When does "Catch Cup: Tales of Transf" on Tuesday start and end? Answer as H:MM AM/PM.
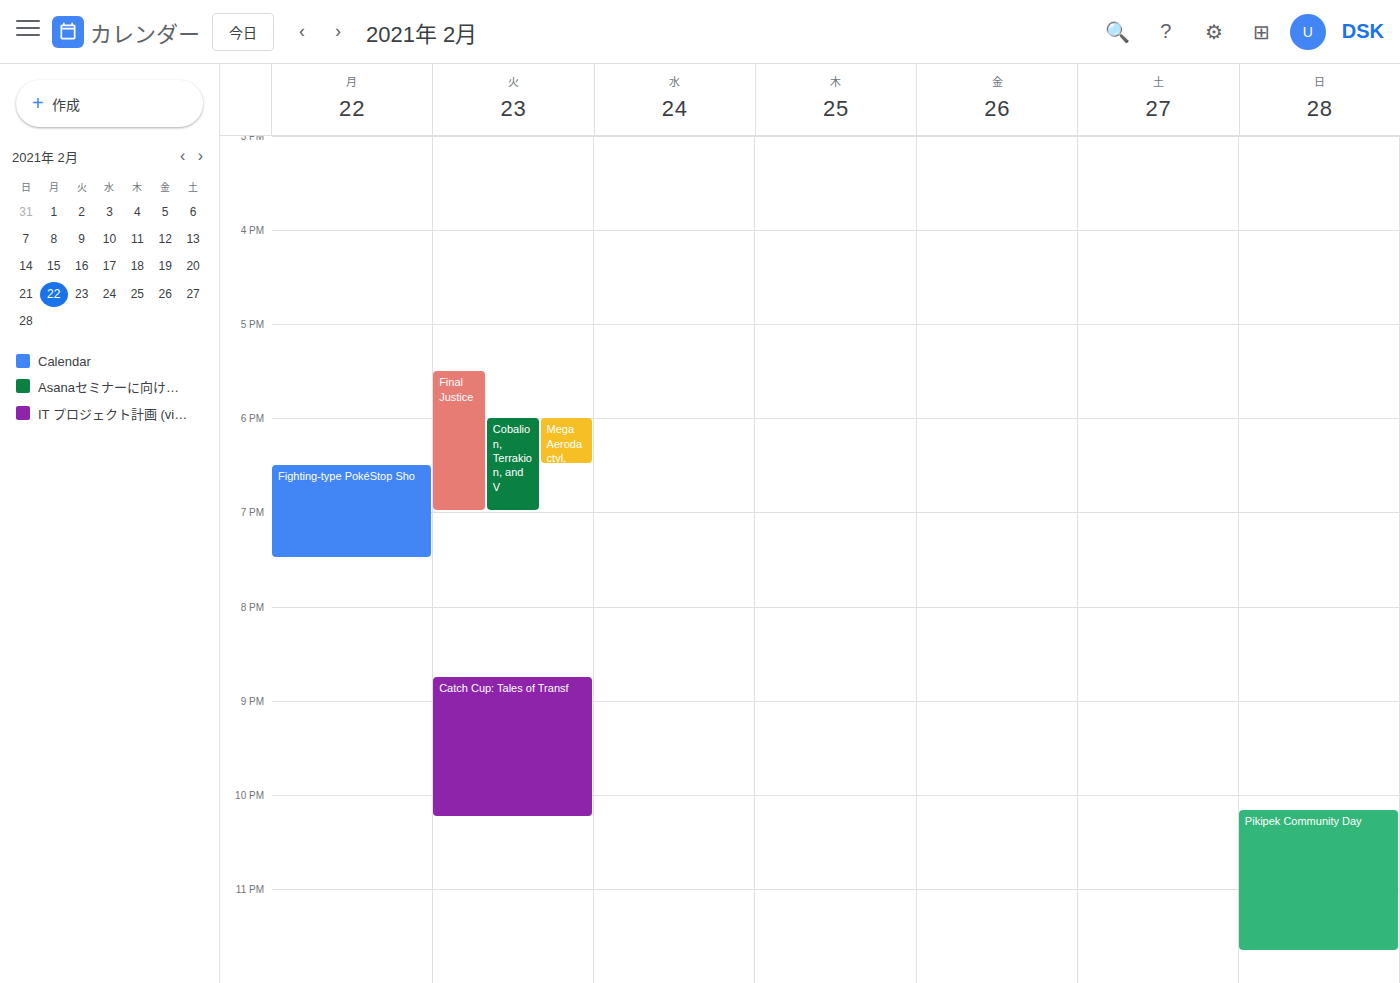
8:45 PM to 10:15 PM